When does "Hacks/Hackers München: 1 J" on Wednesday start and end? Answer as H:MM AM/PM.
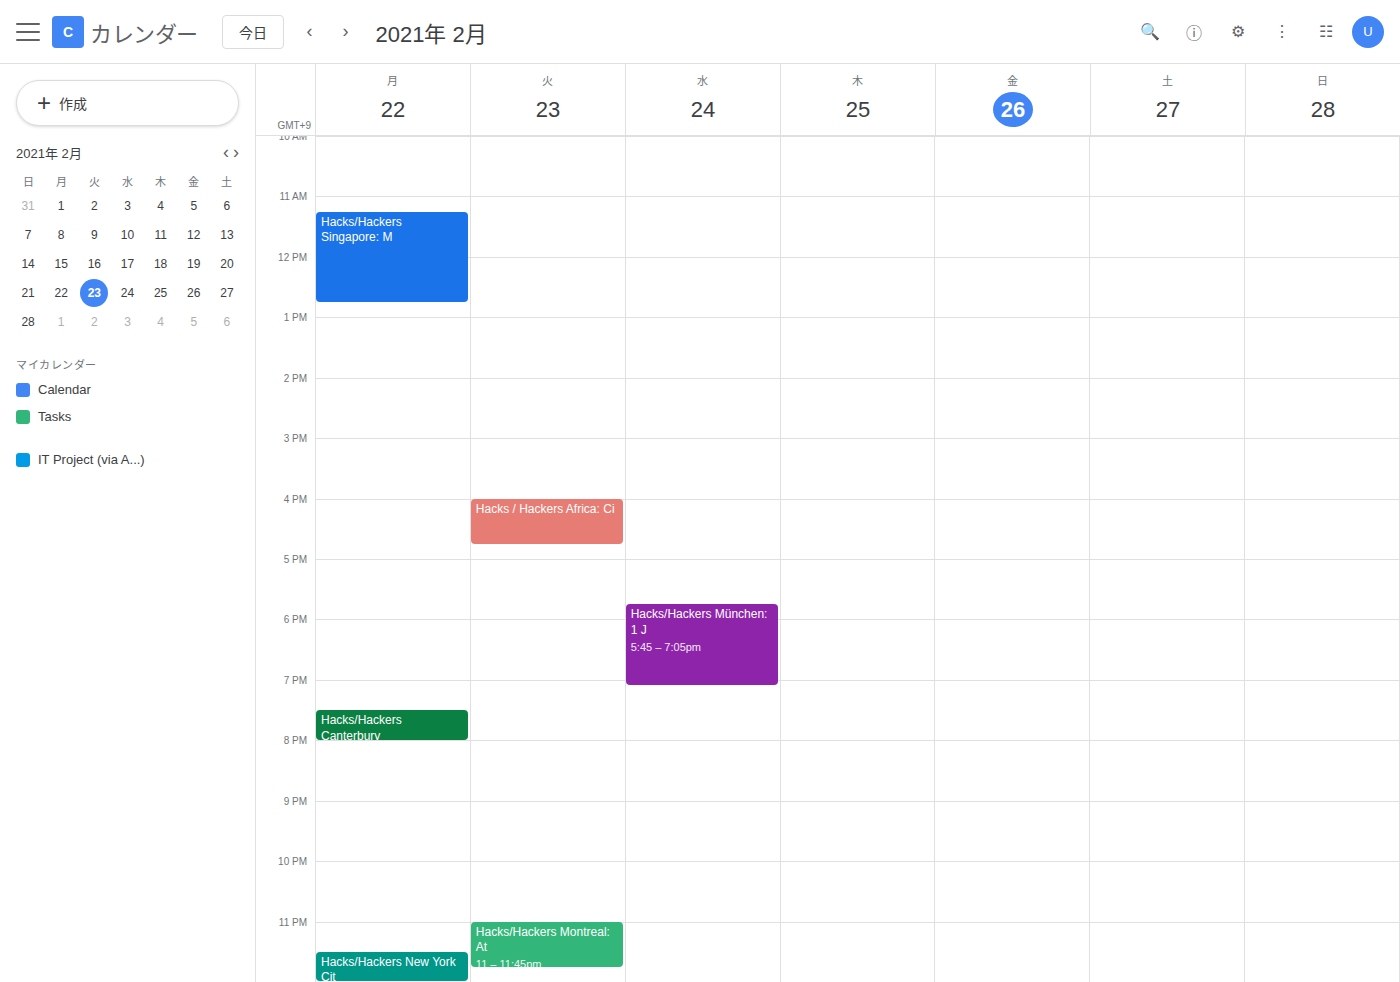
5:45 PM to 7:05 PM